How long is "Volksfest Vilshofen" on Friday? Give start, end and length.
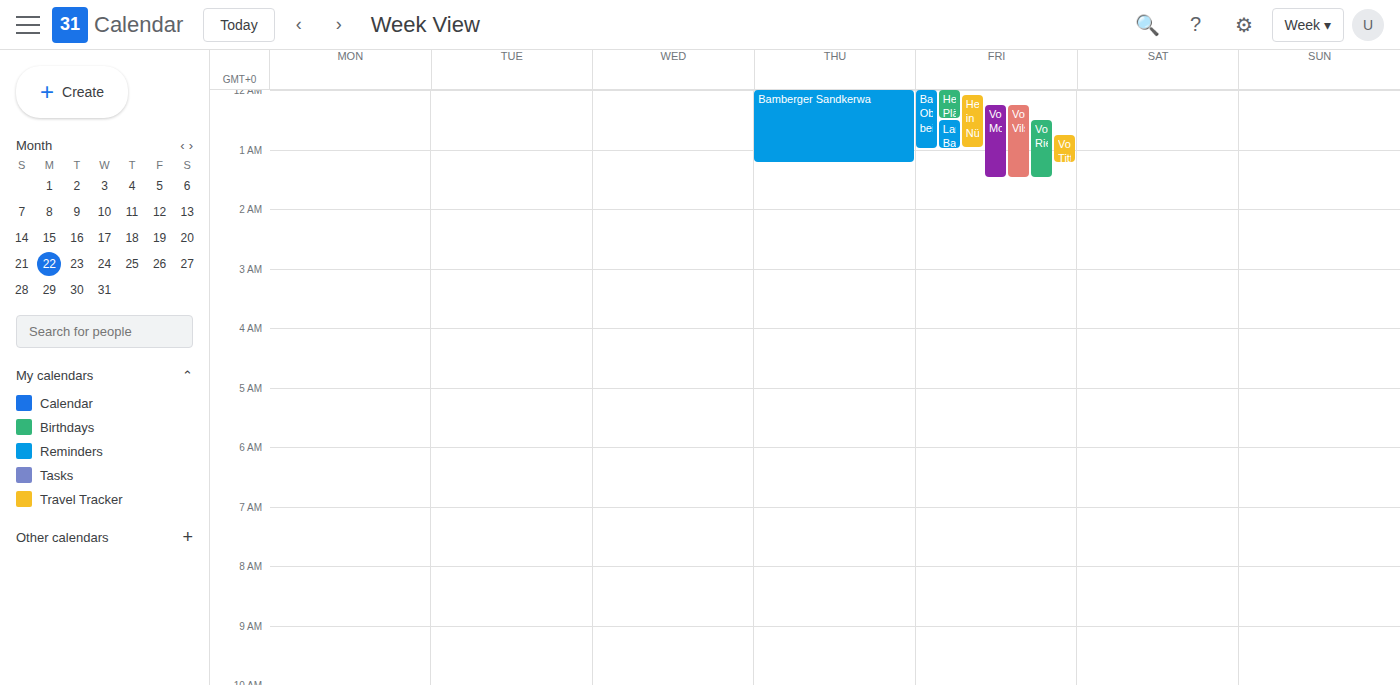
12:15 AM to 1:30 AM, 1 hour 15 minutes